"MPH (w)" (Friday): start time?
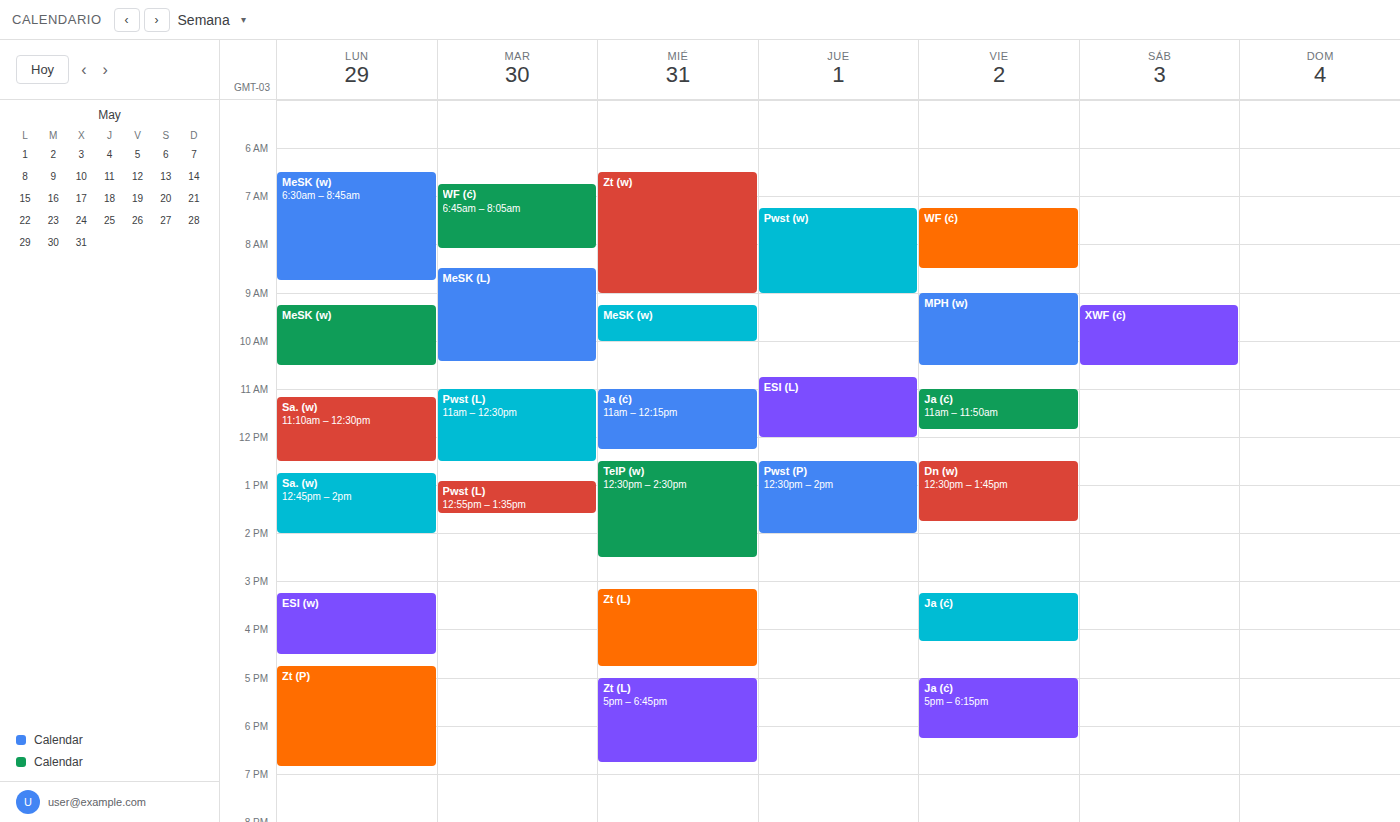
9:00 AM